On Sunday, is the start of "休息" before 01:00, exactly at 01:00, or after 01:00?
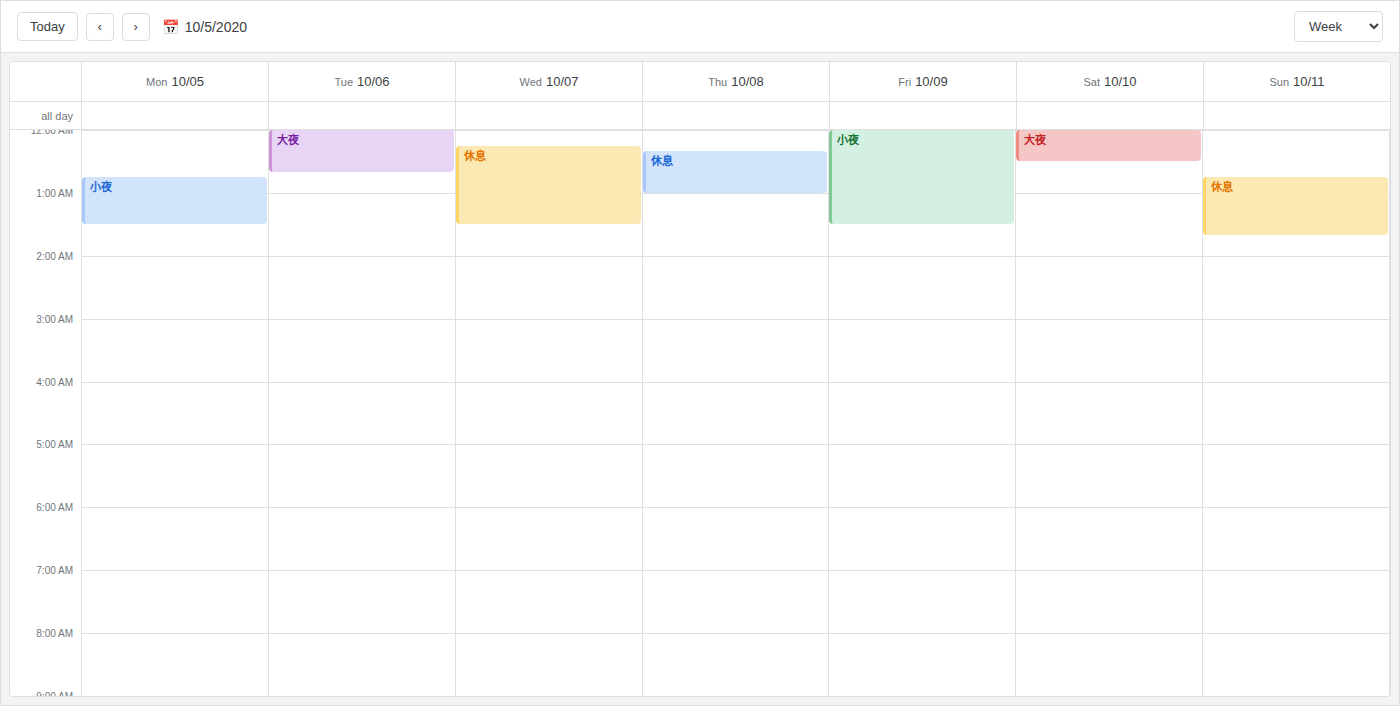
00:45 -- before 01:00, 15 minutes above the 01:00 line.